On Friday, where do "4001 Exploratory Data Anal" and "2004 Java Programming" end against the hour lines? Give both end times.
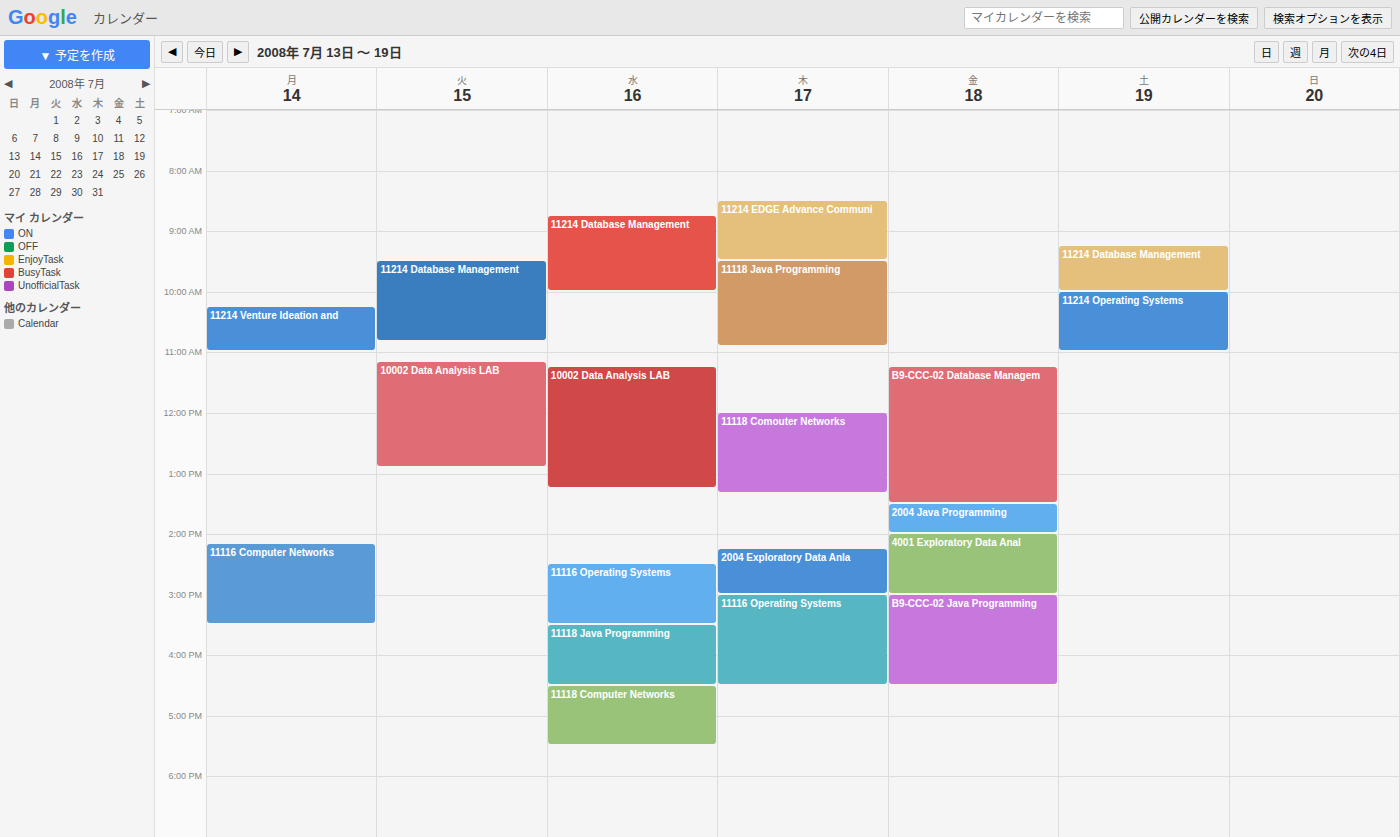
"4001 Exploratory Data Anal": 3:00 PM, exactly on the 3 PM line. "2004 Java Programming": 2:00 PM, exactly on the 2 PM line.